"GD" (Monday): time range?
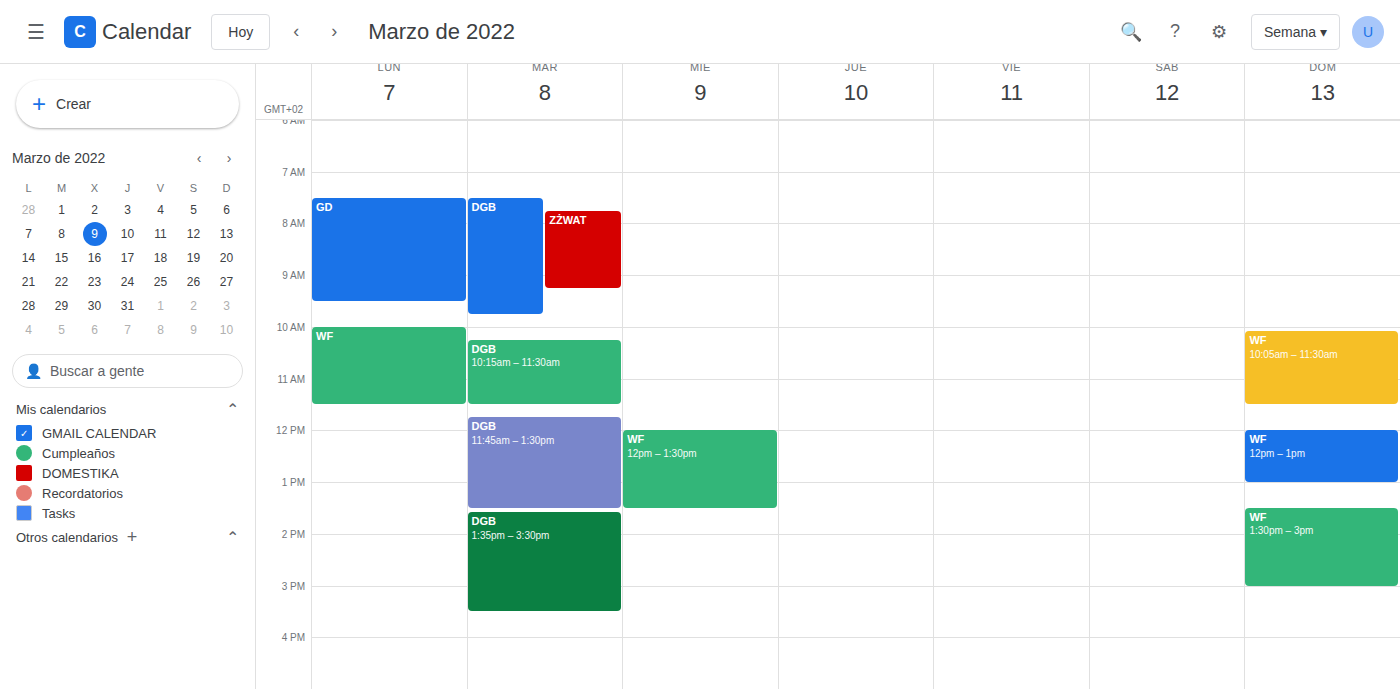
07:30 to 09:30